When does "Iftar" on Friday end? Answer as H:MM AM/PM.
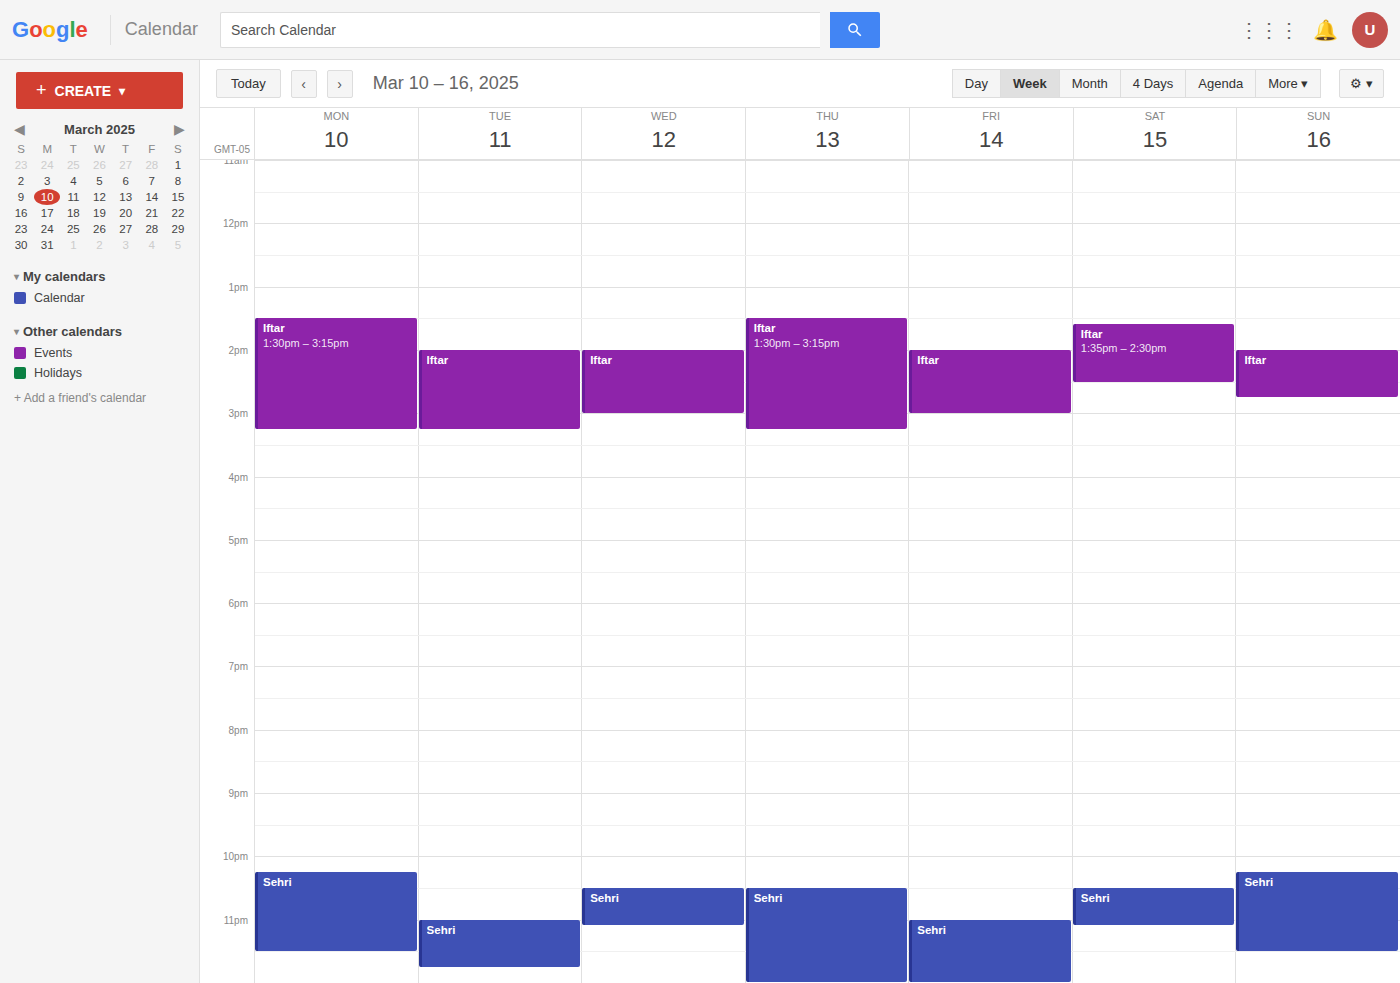
3:00 PM